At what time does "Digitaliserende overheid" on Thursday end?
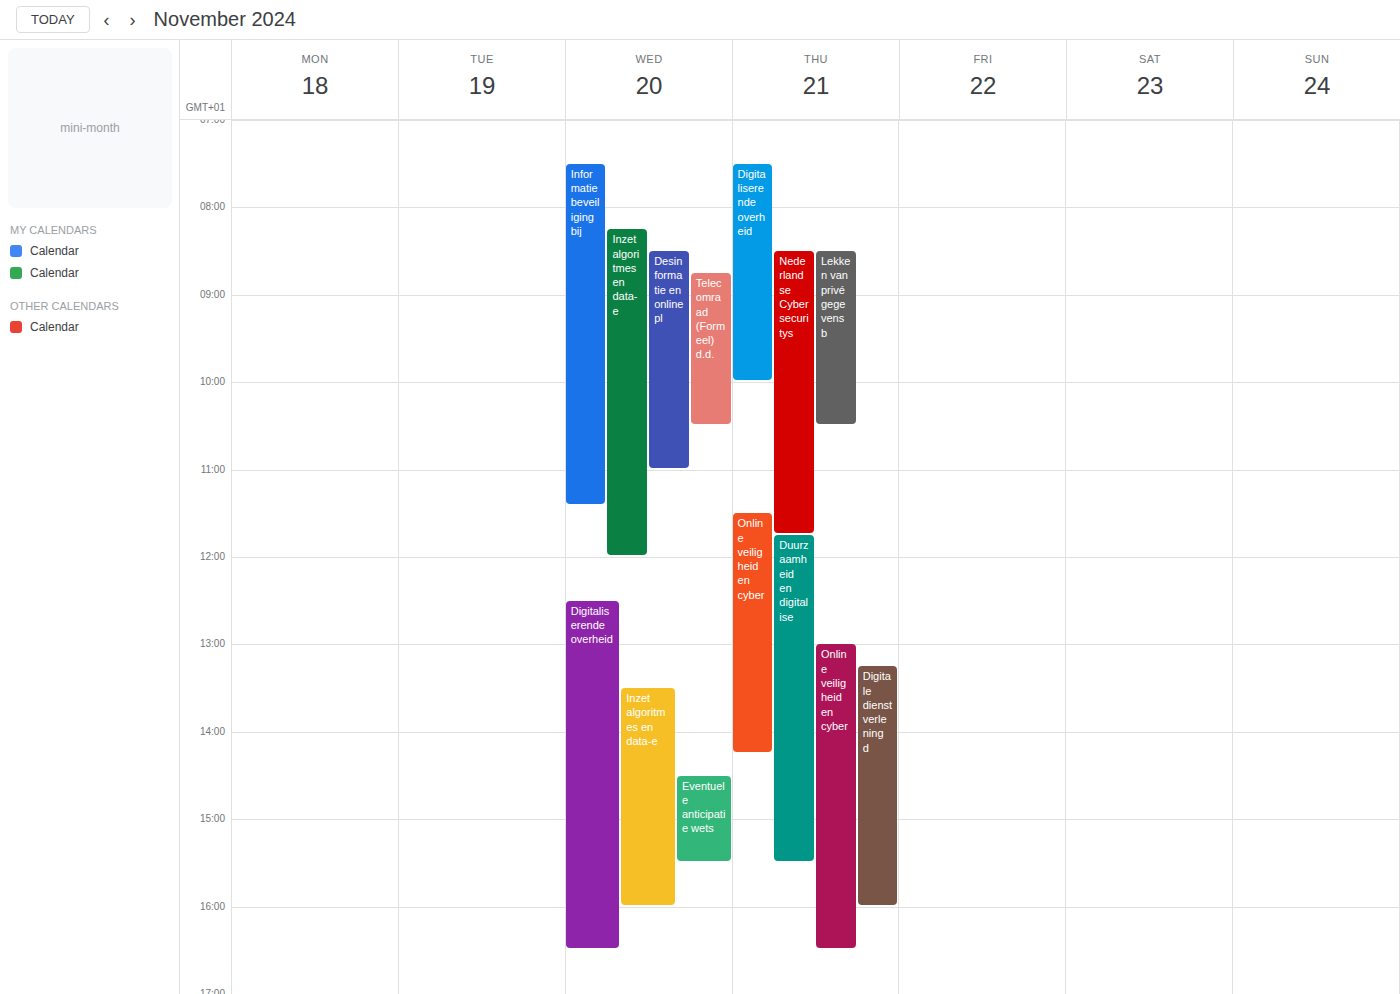
10:00 AM